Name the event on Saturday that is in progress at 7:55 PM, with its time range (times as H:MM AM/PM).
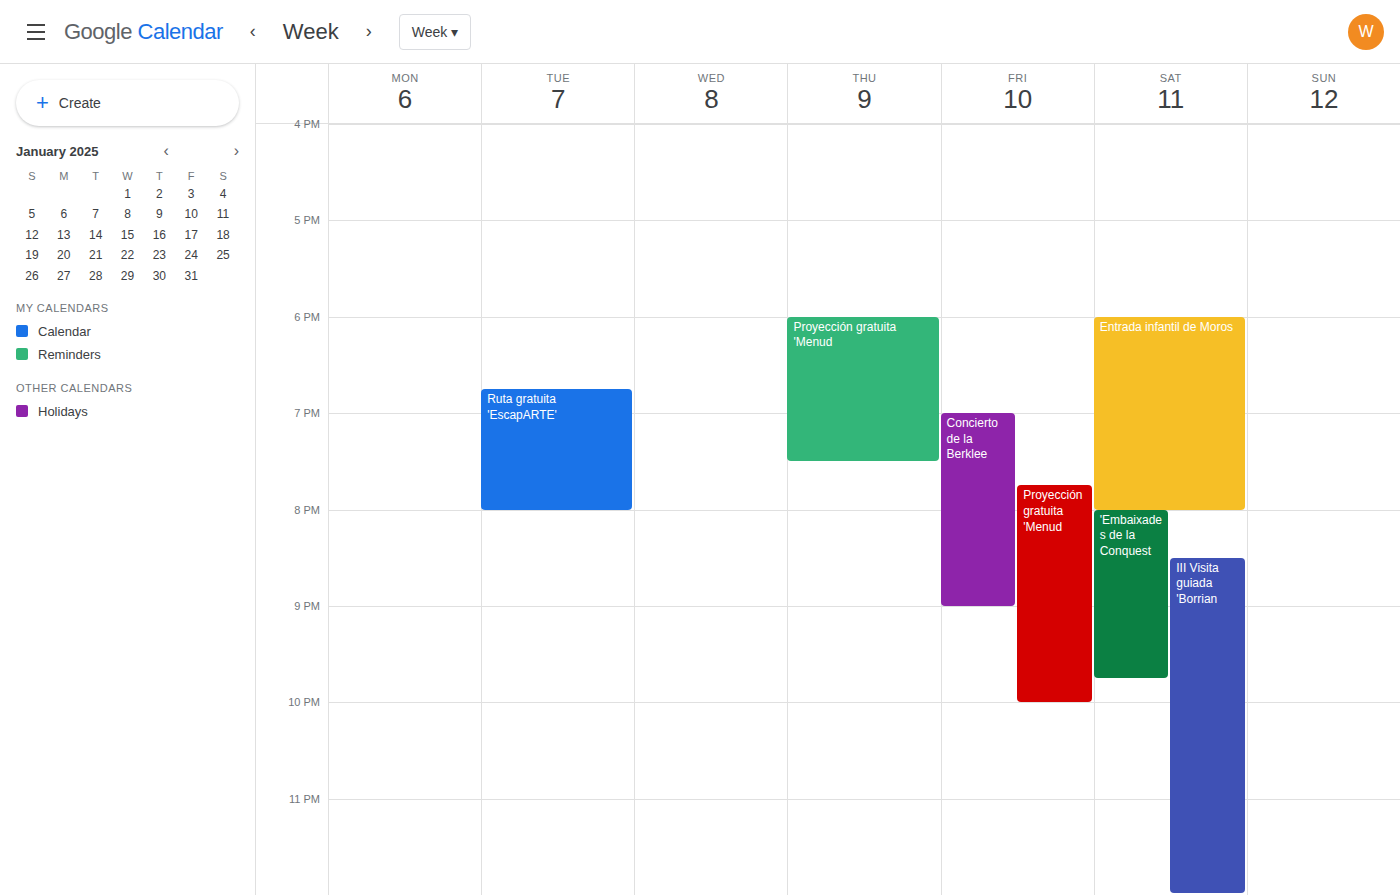
"Entrada infantil de Moros", 6:00 PM to 8:00 PM